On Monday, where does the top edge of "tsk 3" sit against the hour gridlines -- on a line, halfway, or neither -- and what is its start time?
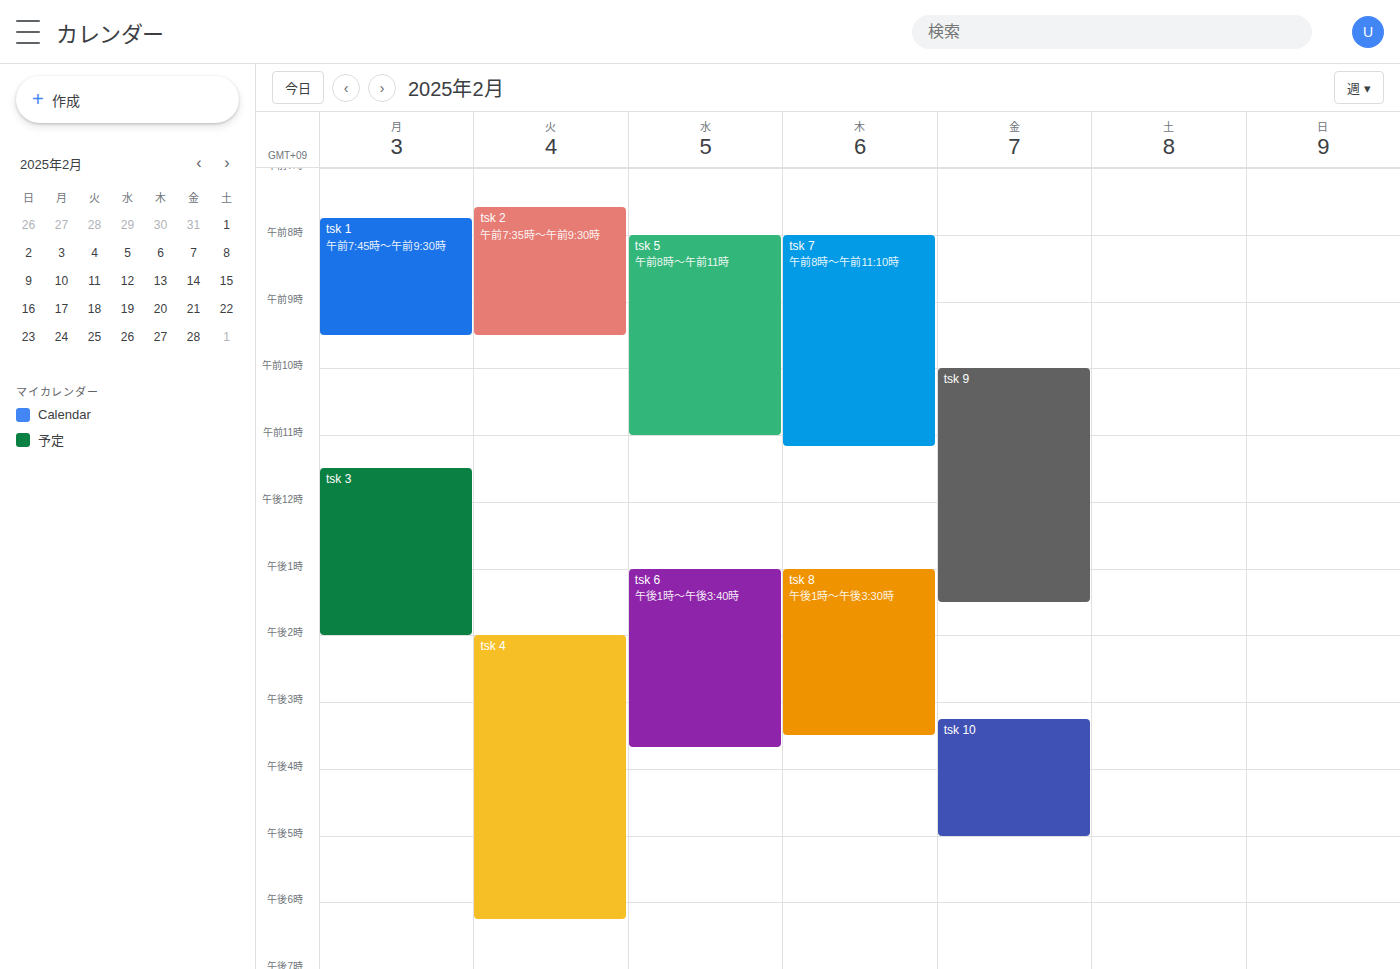
11:30 AM -- halfway between the 11 AM and 12 PM lines.